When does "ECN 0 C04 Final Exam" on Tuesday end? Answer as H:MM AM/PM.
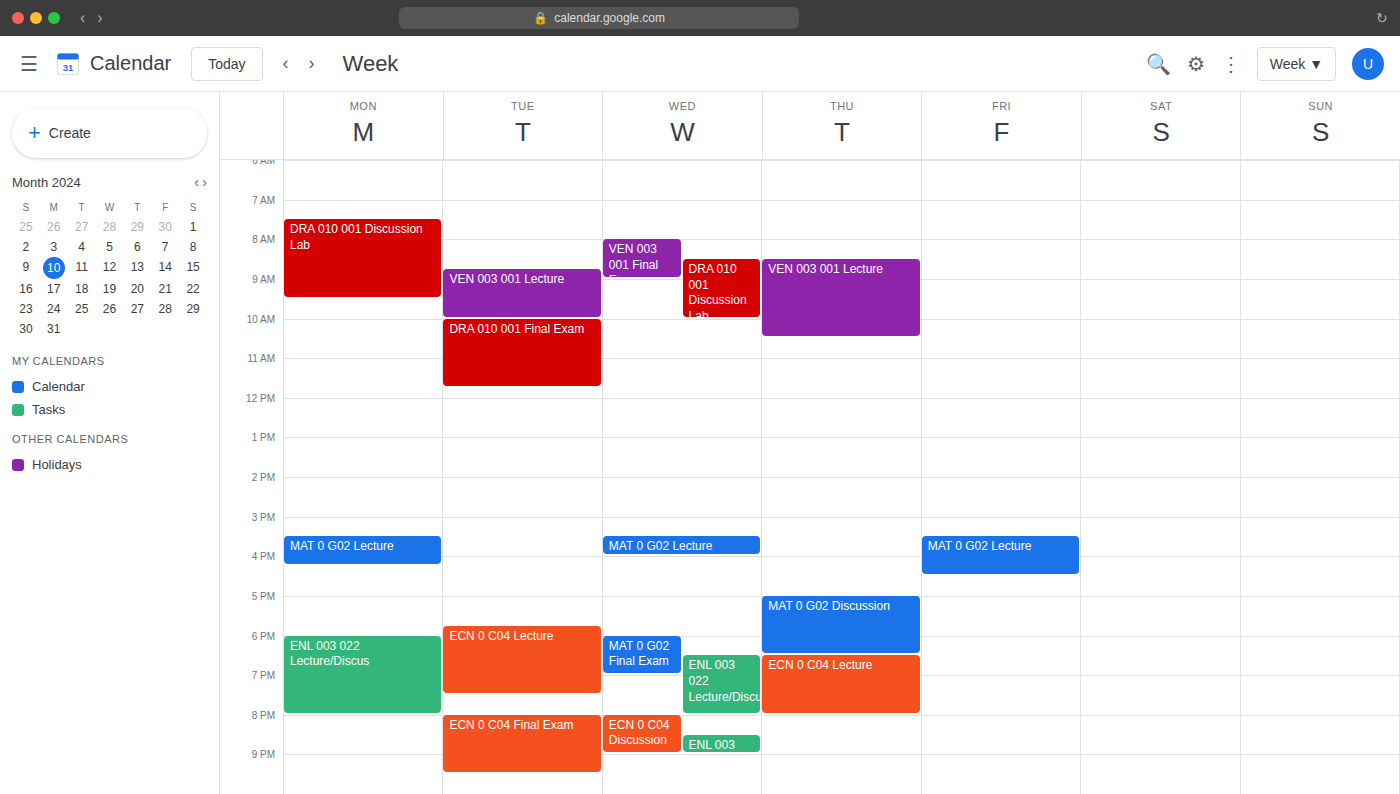
9:30 PM